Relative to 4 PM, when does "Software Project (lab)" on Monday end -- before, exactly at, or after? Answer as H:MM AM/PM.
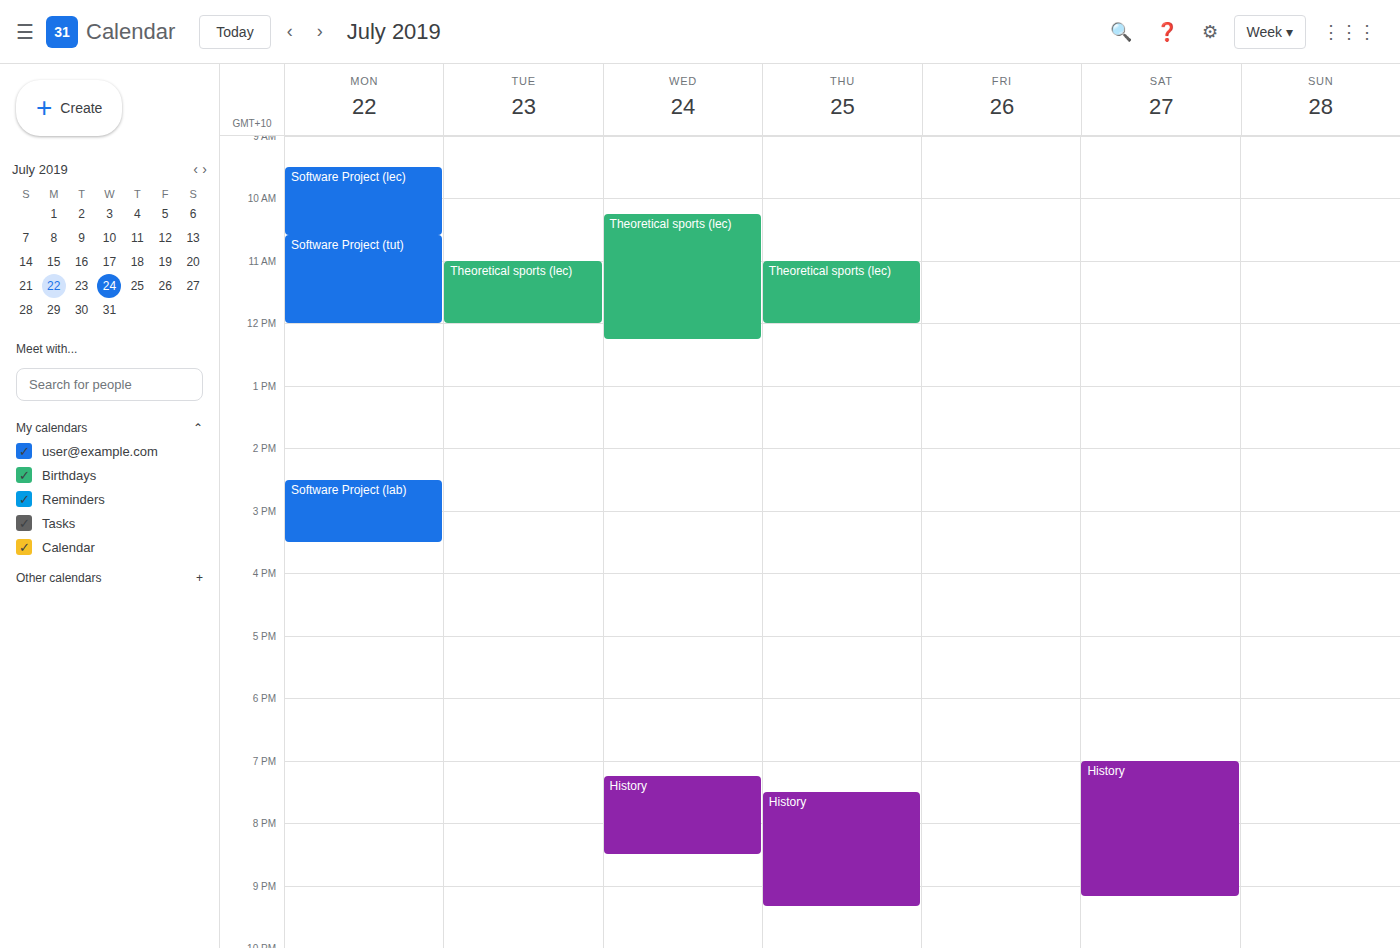
3:30 PM -- before 4 PM, 30 minutes above the 4 PM line.